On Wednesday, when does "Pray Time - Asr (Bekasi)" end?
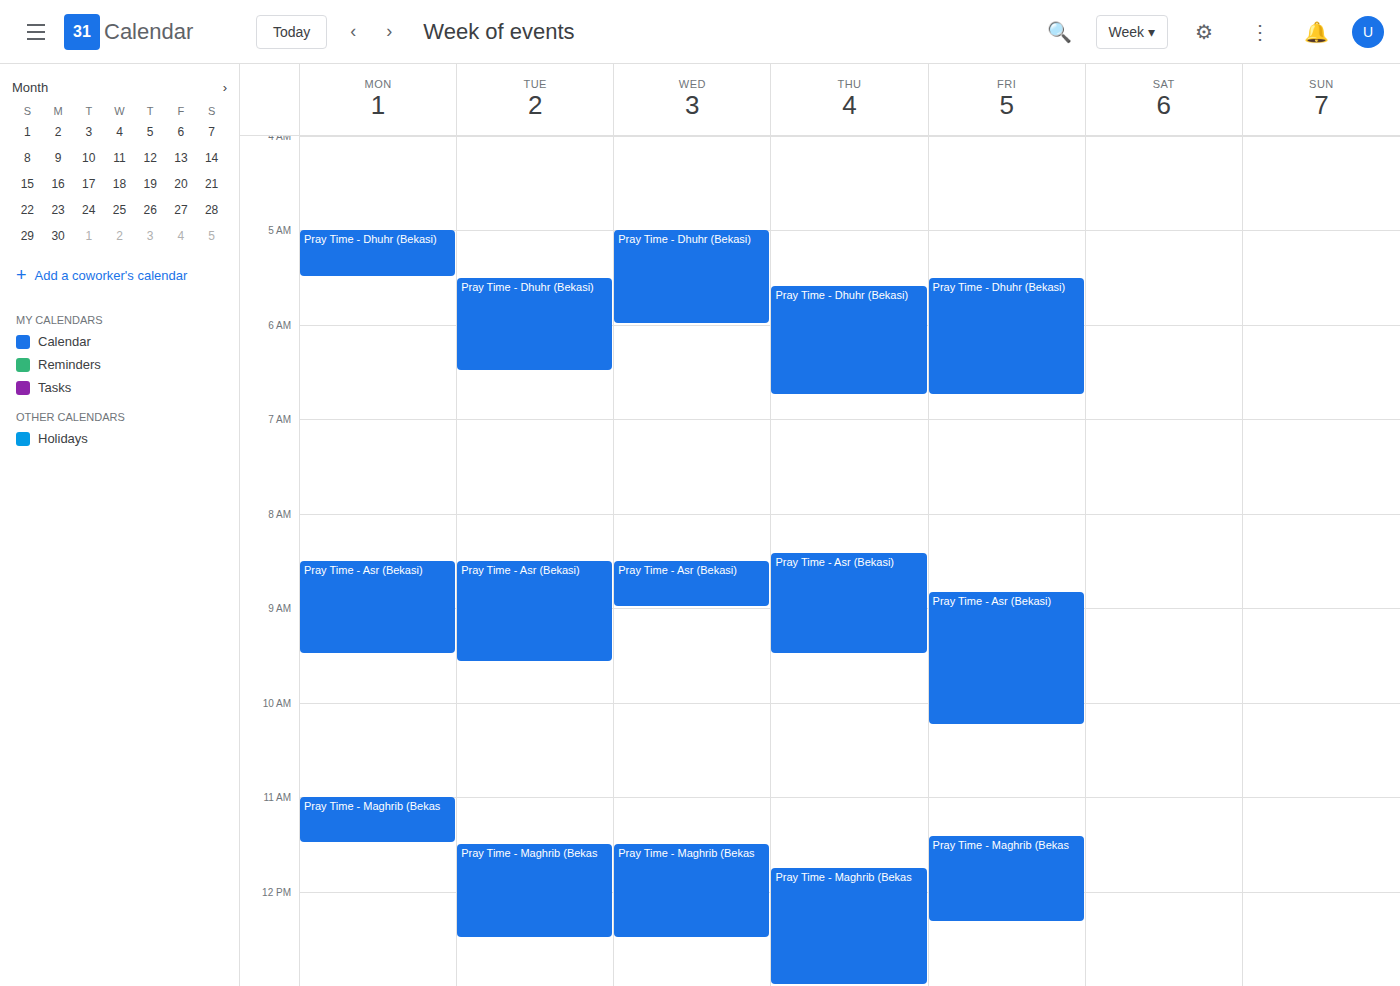
9:00 AM